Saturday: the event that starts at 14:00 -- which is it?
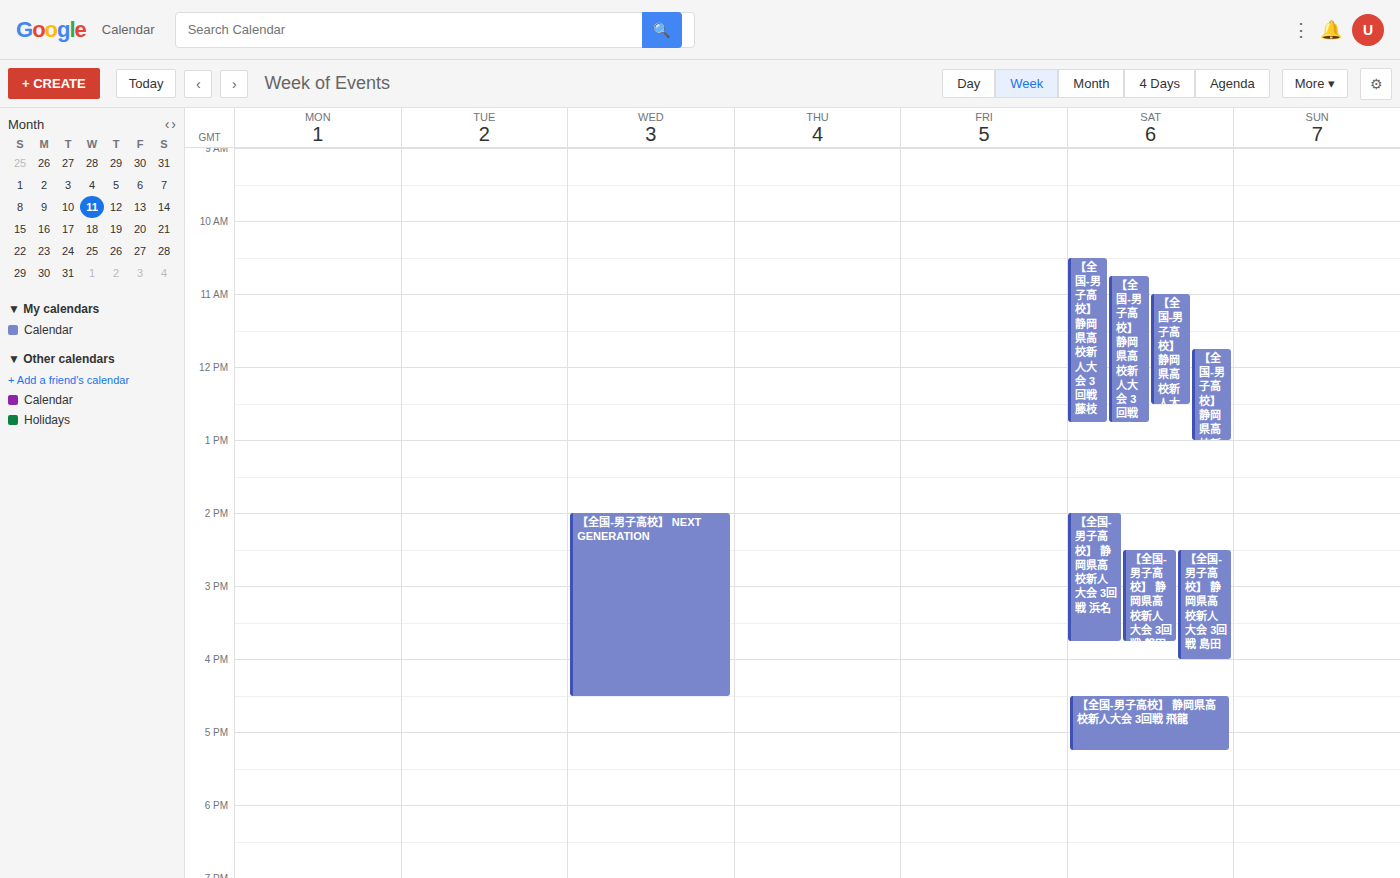
"【全国-男子高校】 静岡県高校新人大会 3回戦 浜名"